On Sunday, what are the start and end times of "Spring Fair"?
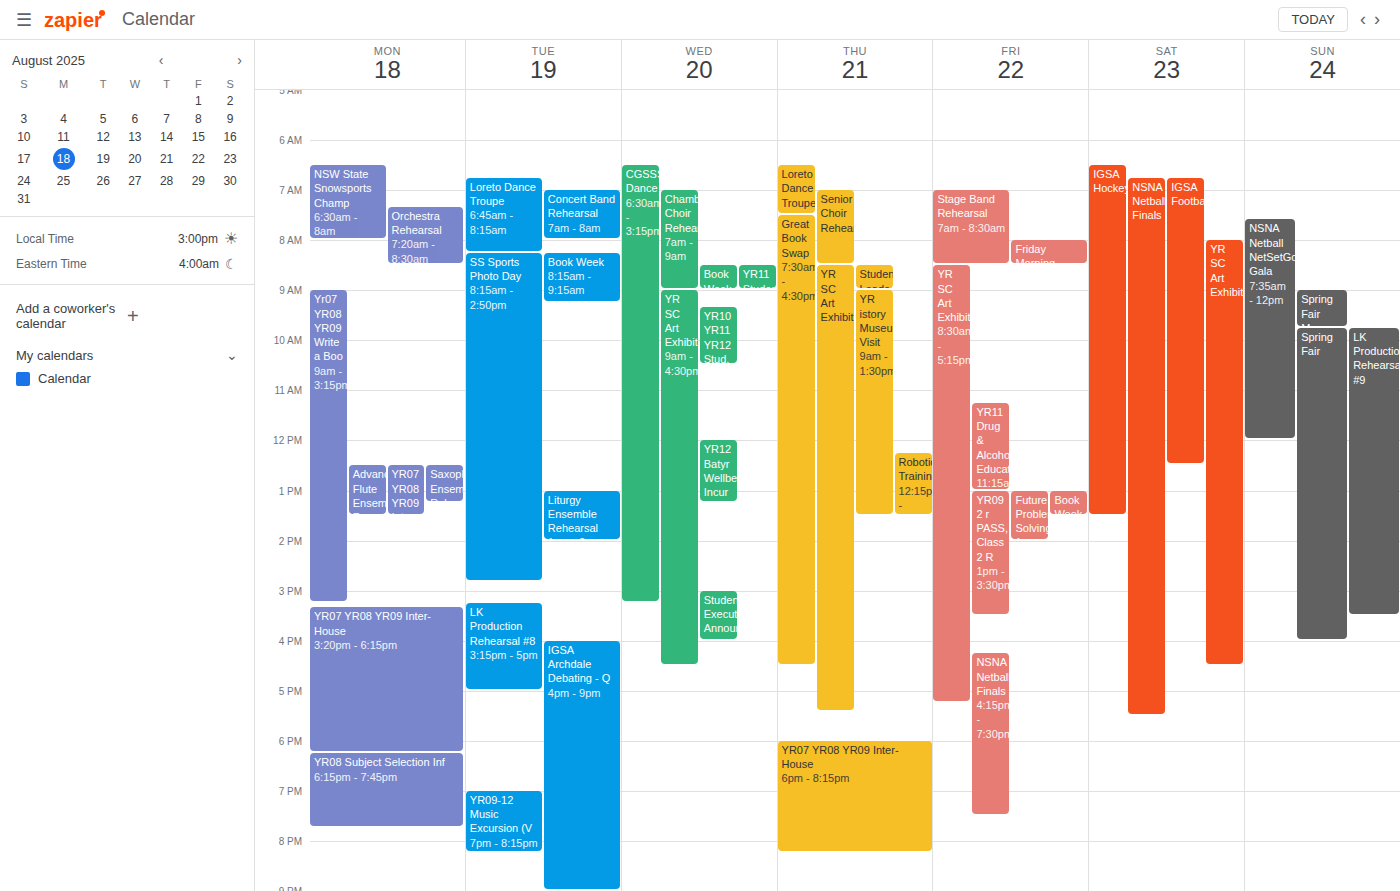
9:45 AM to 4:00 PM